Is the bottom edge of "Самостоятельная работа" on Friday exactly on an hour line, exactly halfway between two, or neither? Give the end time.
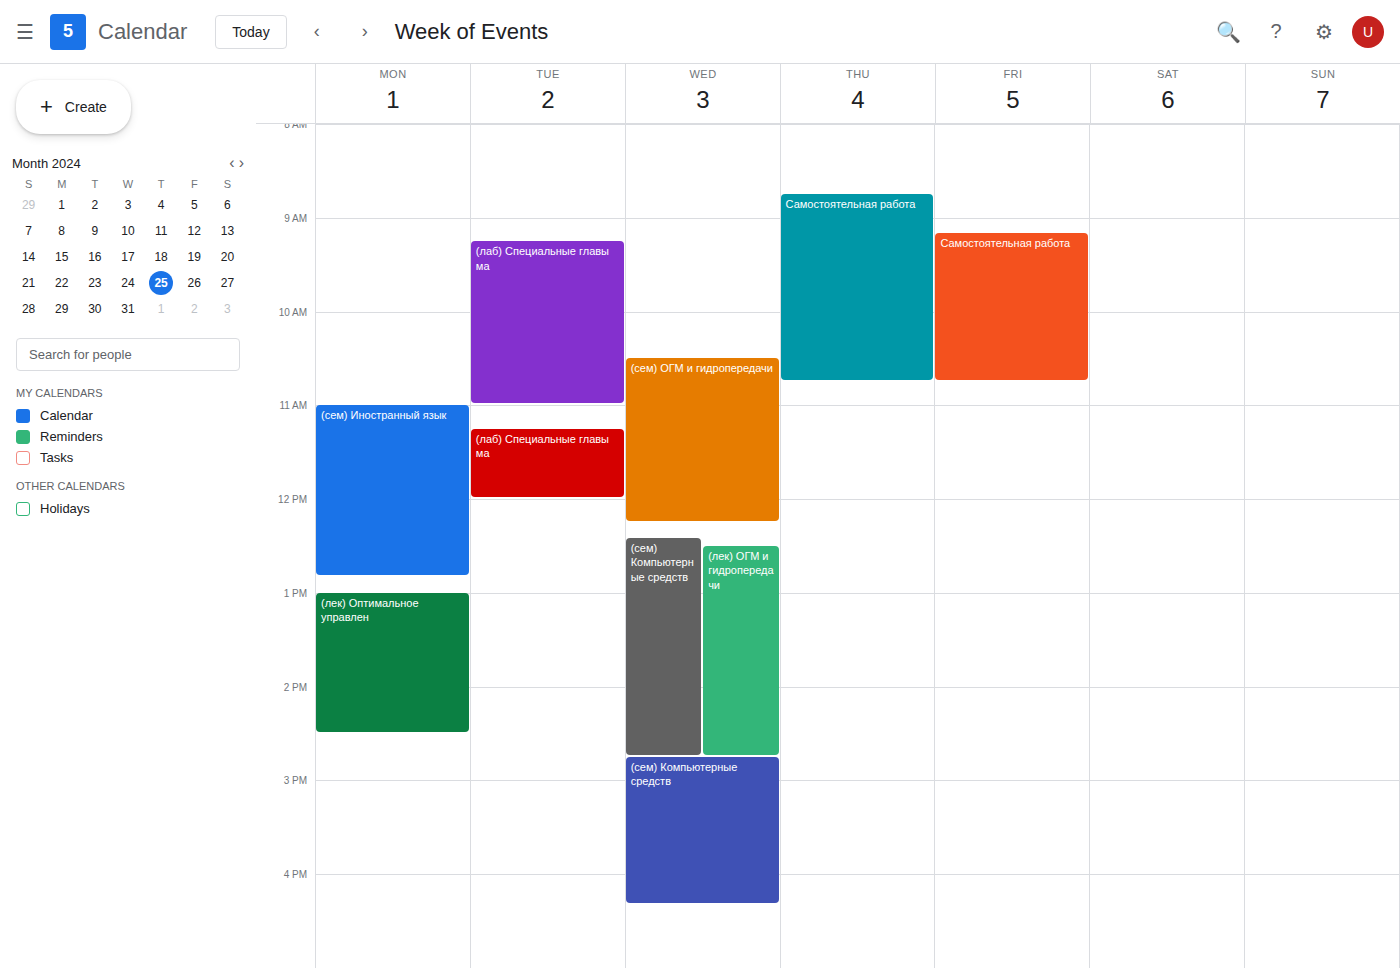
10:45 AM -- neither: three quarters of the way from the 10 AM line to the 11 AM line.